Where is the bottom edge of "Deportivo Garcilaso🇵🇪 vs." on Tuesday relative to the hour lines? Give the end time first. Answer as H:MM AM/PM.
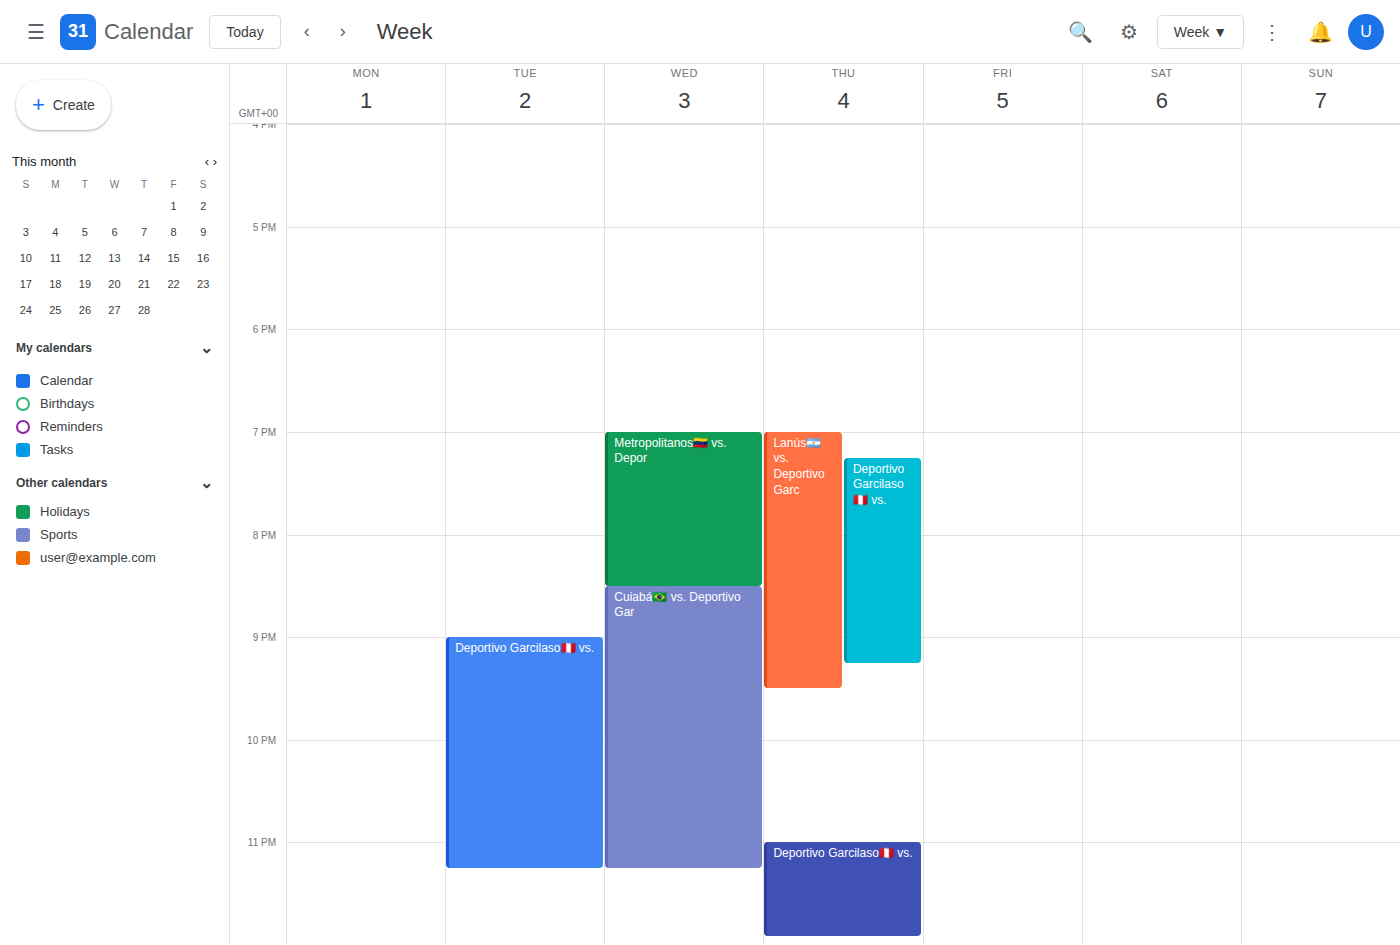
11:15 PM -- neither: a quarter of the way from the 11 PM line to the 12 AM line.